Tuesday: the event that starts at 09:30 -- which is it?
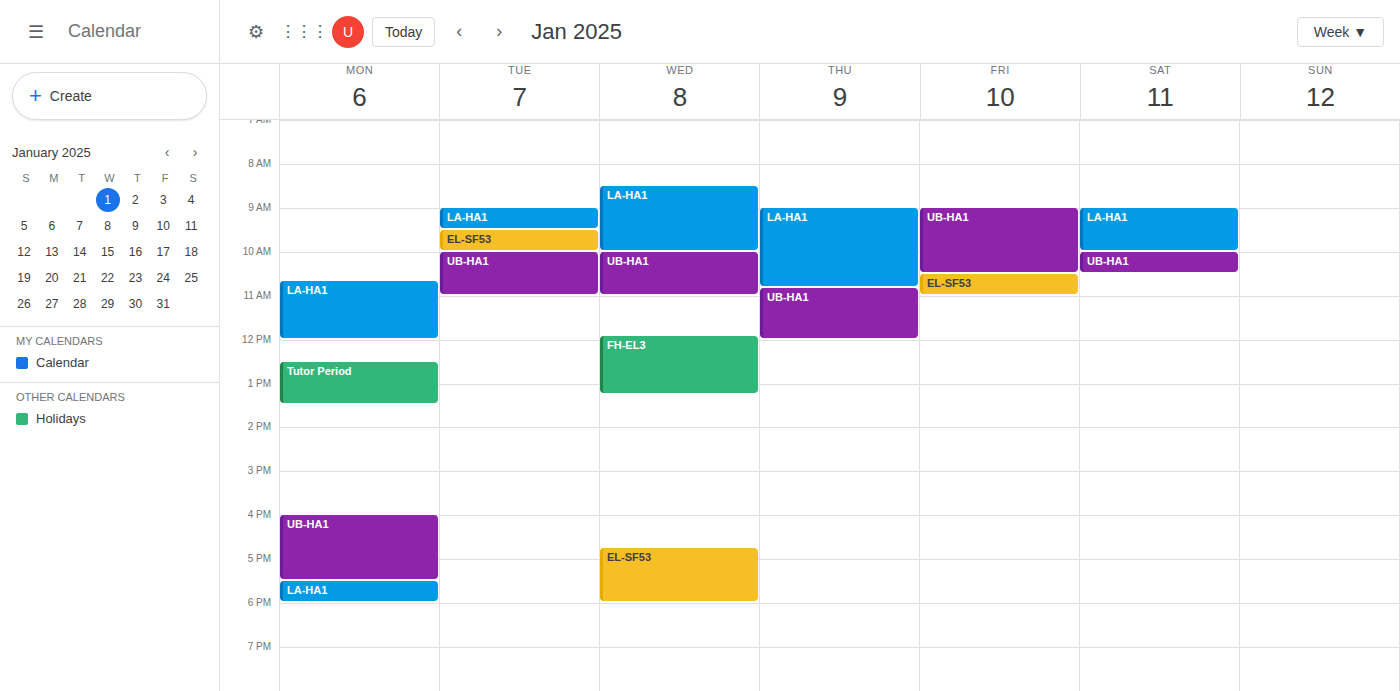
"EL-SF53"